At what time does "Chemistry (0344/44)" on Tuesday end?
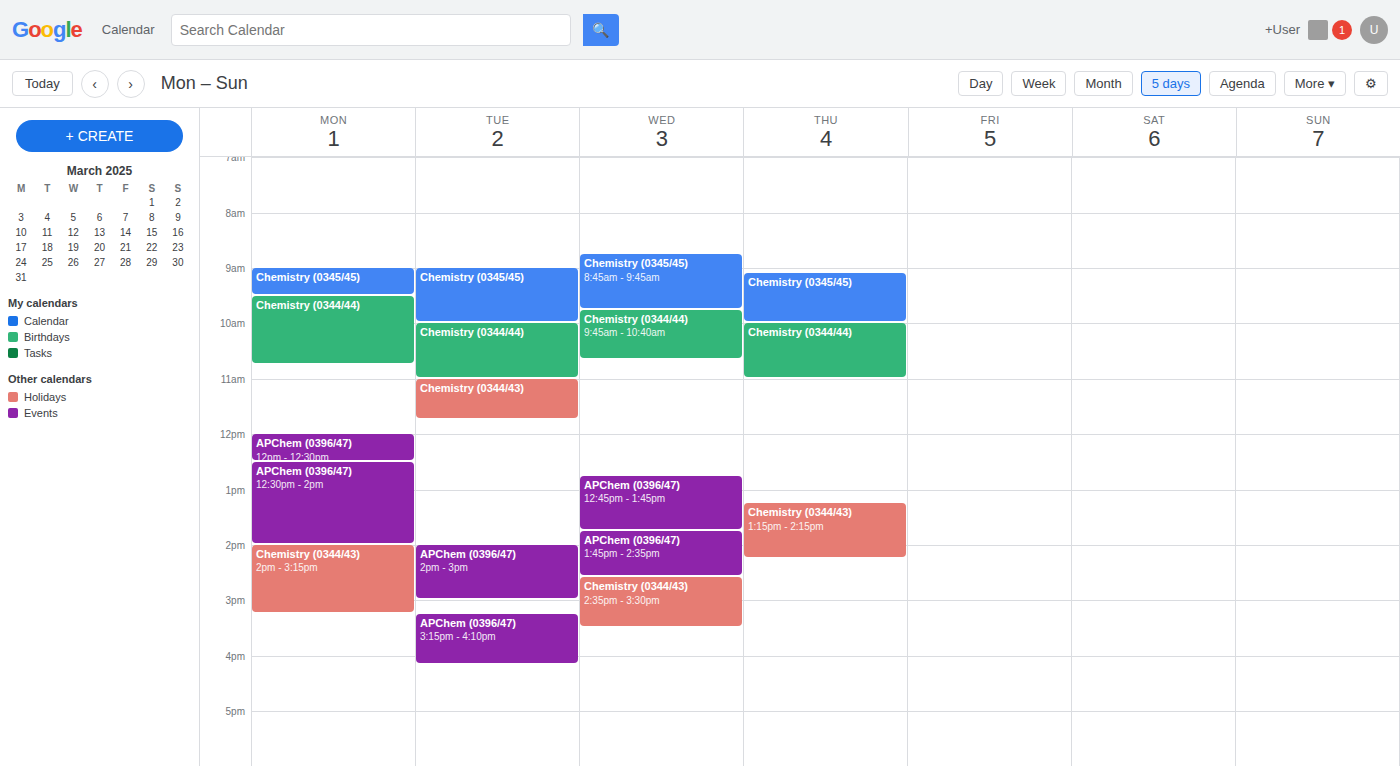
11:00